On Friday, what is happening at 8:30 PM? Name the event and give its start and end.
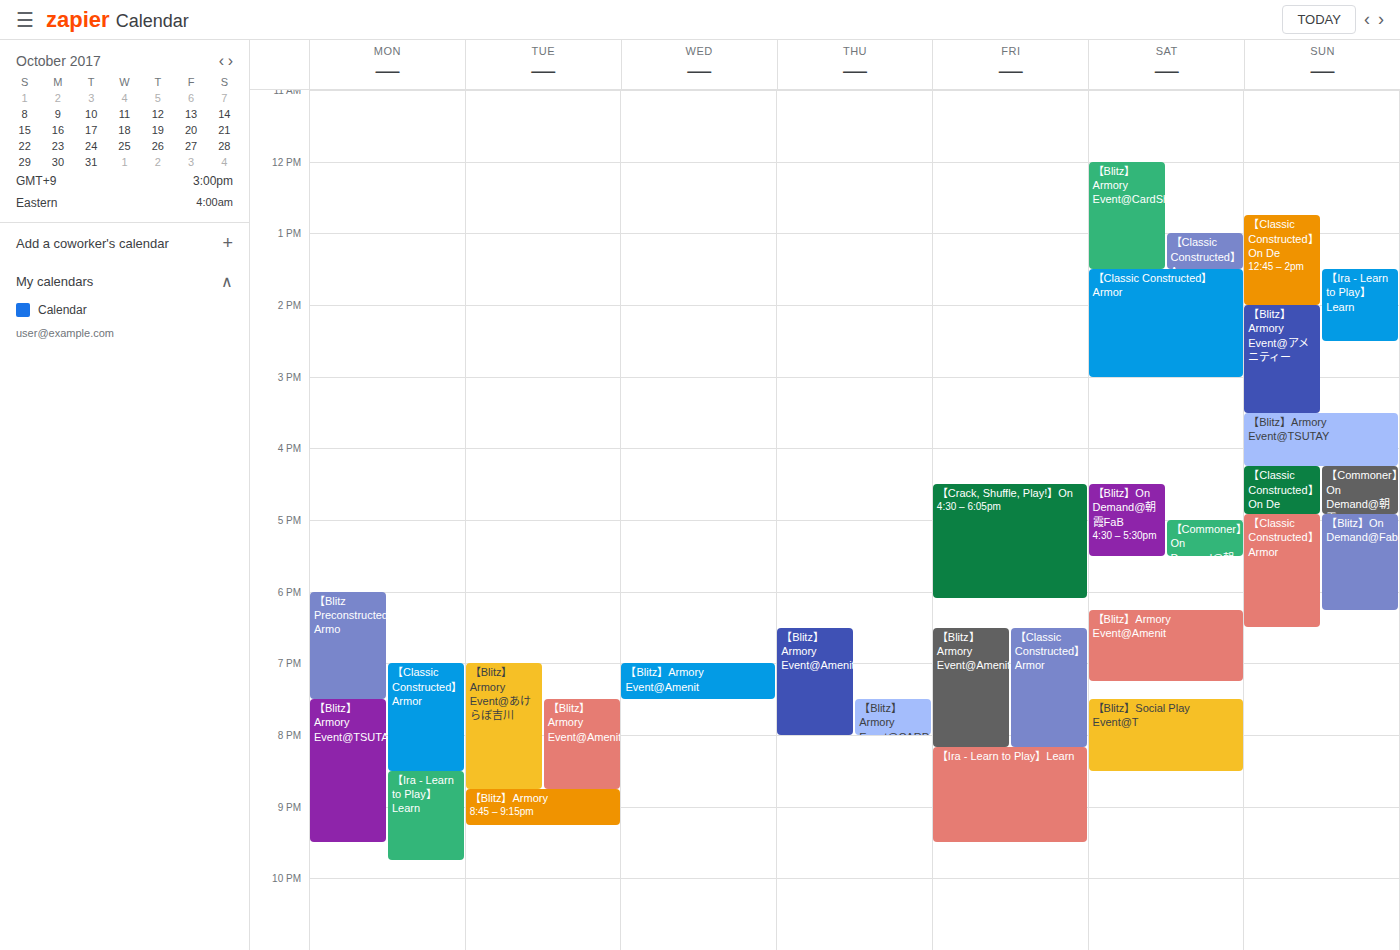
"【Ira - Learn to Play】Learn", 8:10 PM to 9:30 PM